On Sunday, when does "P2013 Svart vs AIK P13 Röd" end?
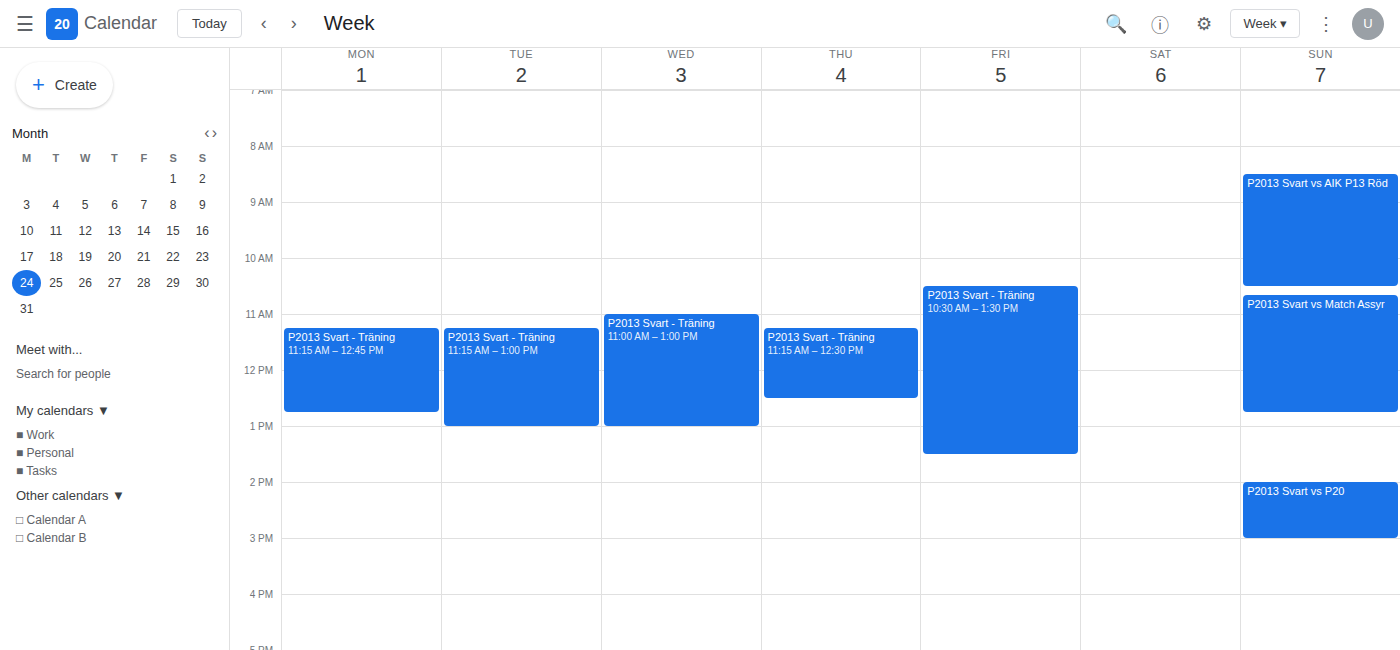
10:30 AM